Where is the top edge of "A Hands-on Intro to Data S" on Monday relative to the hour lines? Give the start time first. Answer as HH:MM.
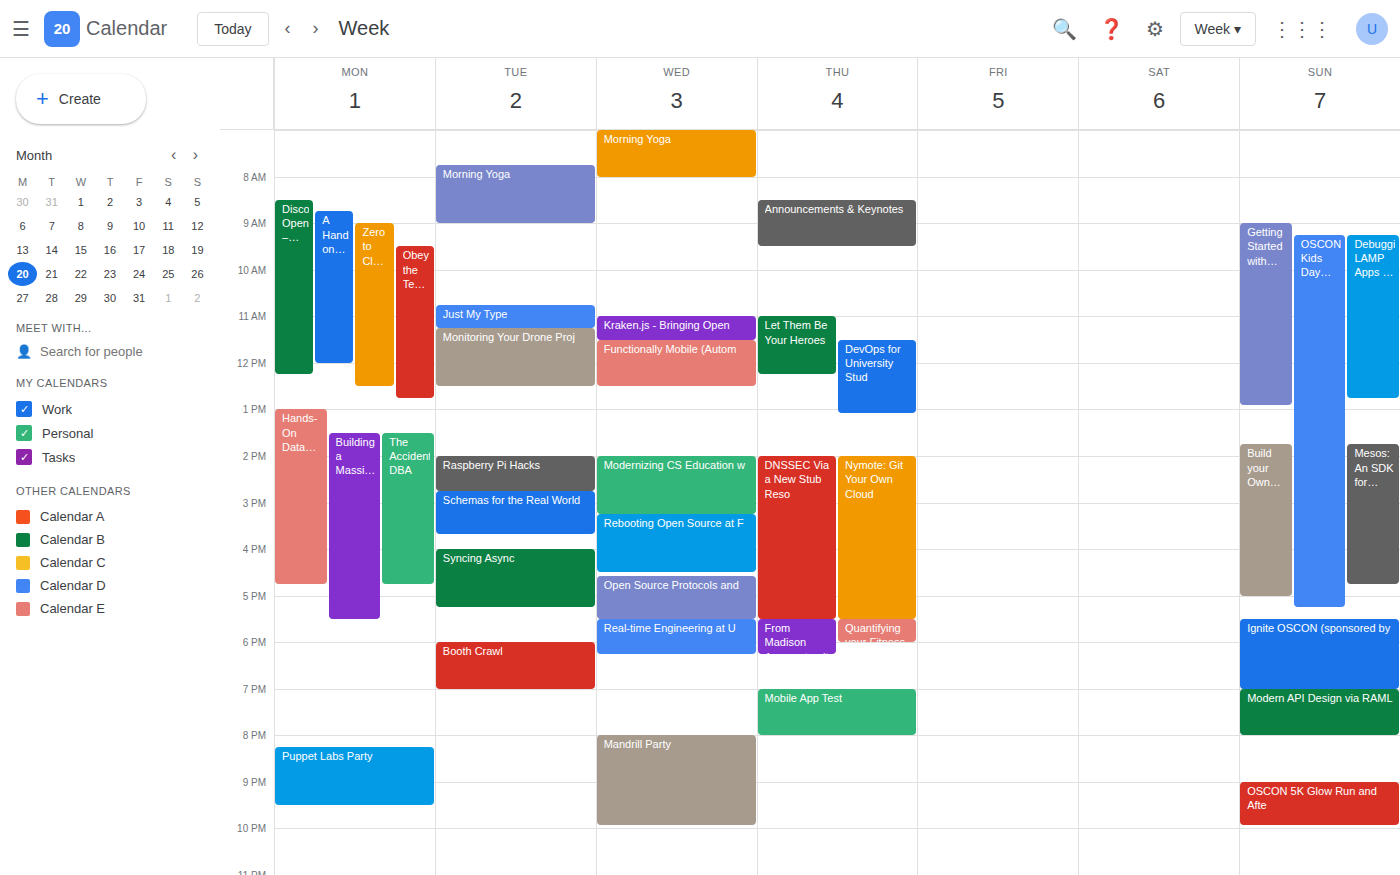
08:45 -- neither: three quarters of the way from the 08:00 line to the 09:00 line.